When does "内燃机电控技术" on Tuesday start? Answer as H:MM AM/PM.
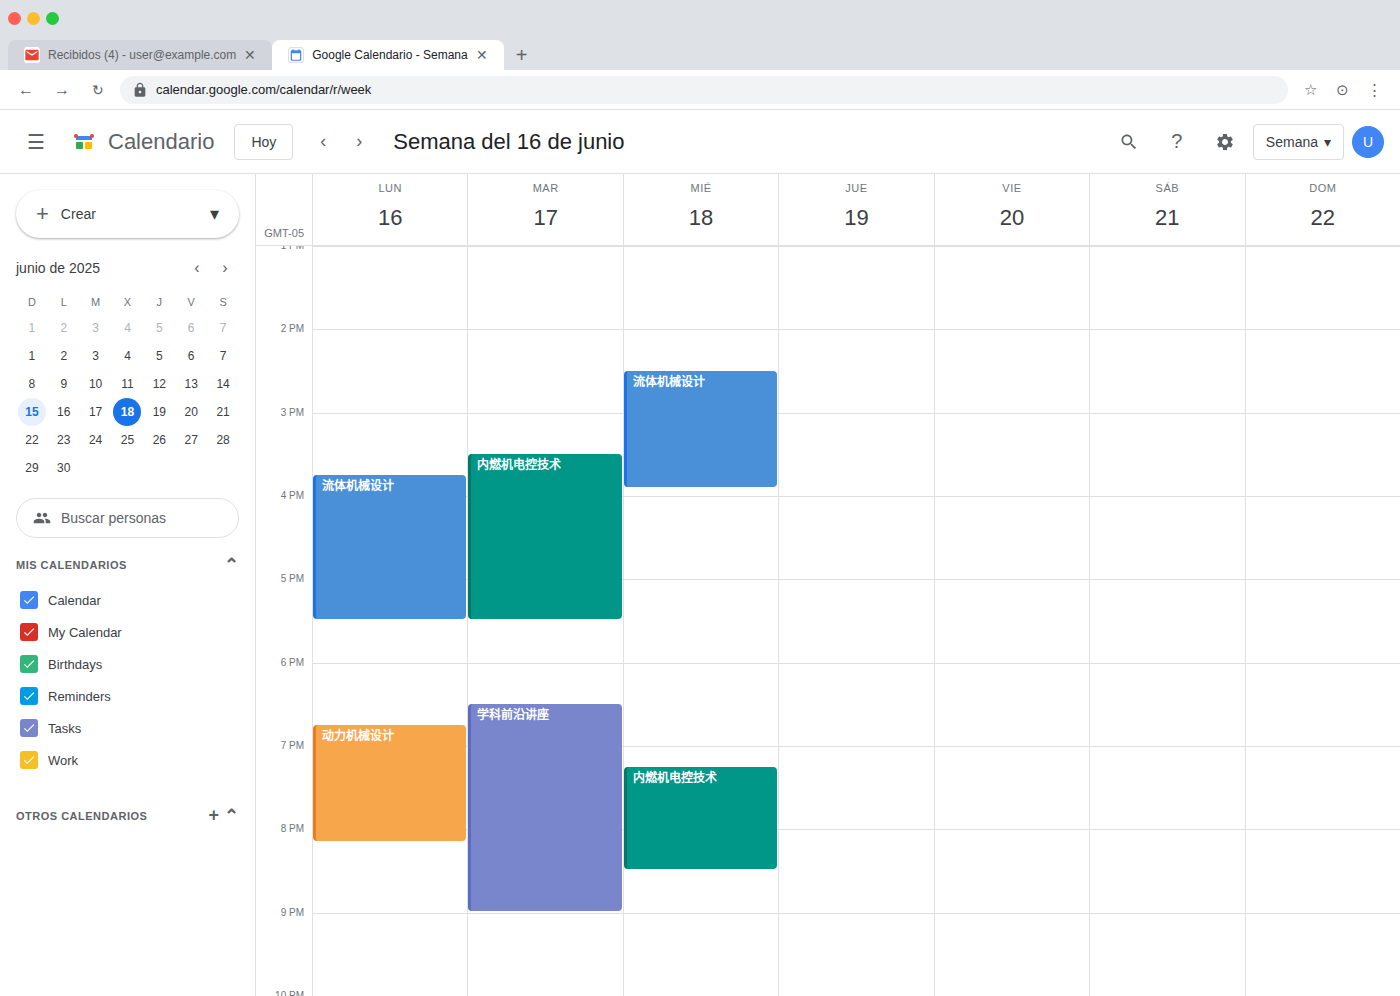
3:30 PM